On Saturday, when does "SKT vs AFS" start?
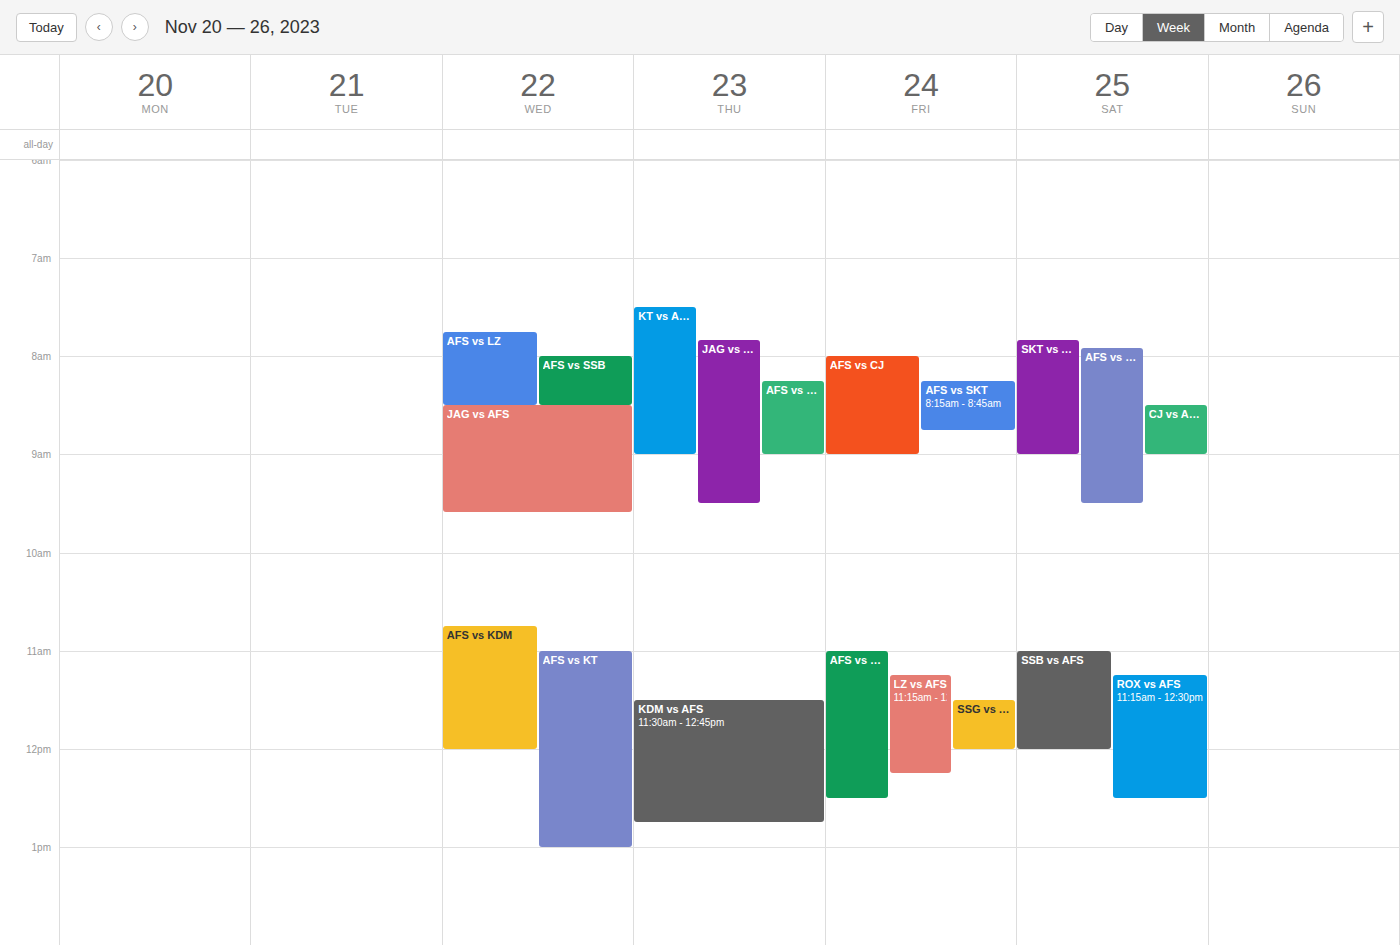
7:50 AM